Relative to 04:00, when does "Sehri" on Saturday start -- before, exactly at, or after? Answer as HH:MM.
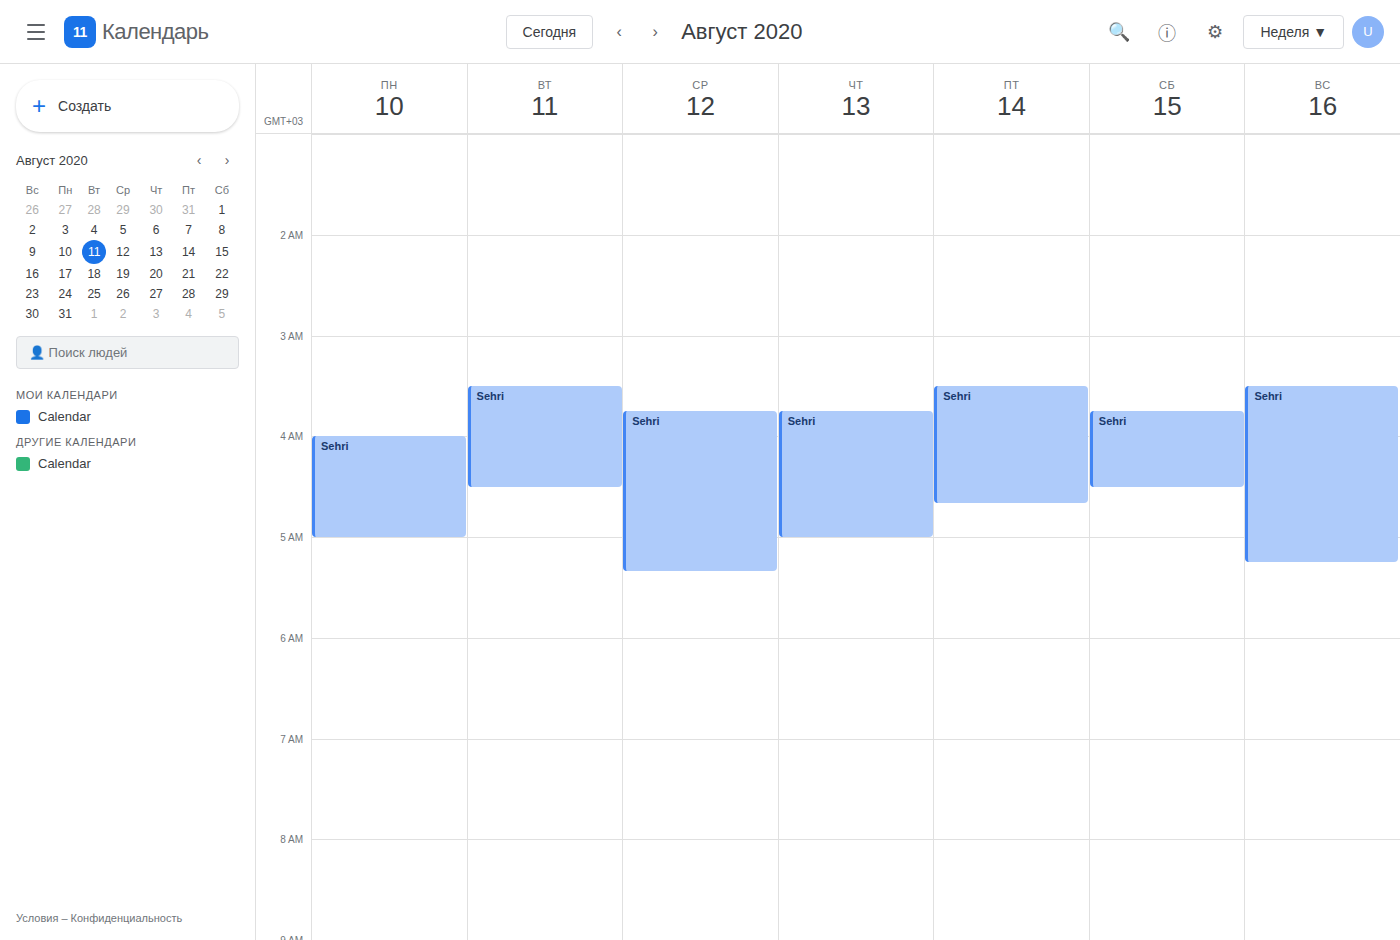
03:45 -- before 04:00, 15 minutes above the 04:00 line.